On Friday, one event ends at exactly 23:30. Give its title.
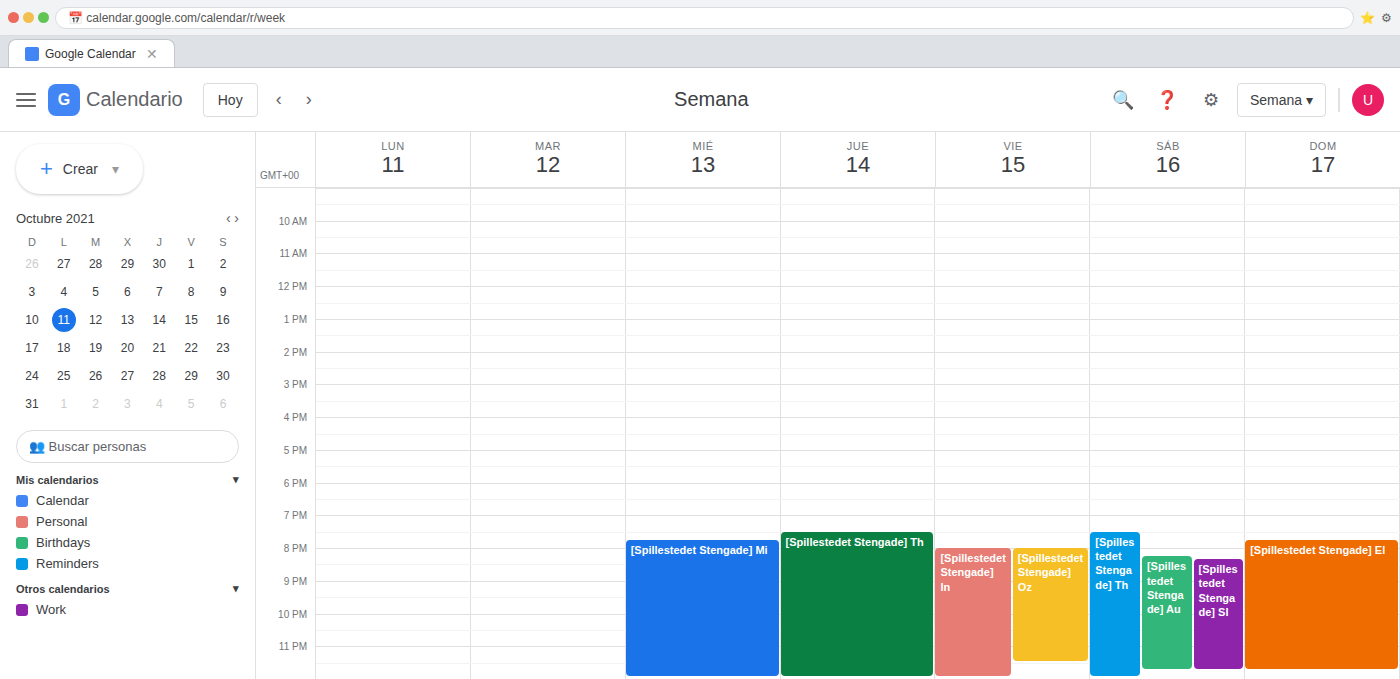
"[Spillestedet Stengade] Oz"